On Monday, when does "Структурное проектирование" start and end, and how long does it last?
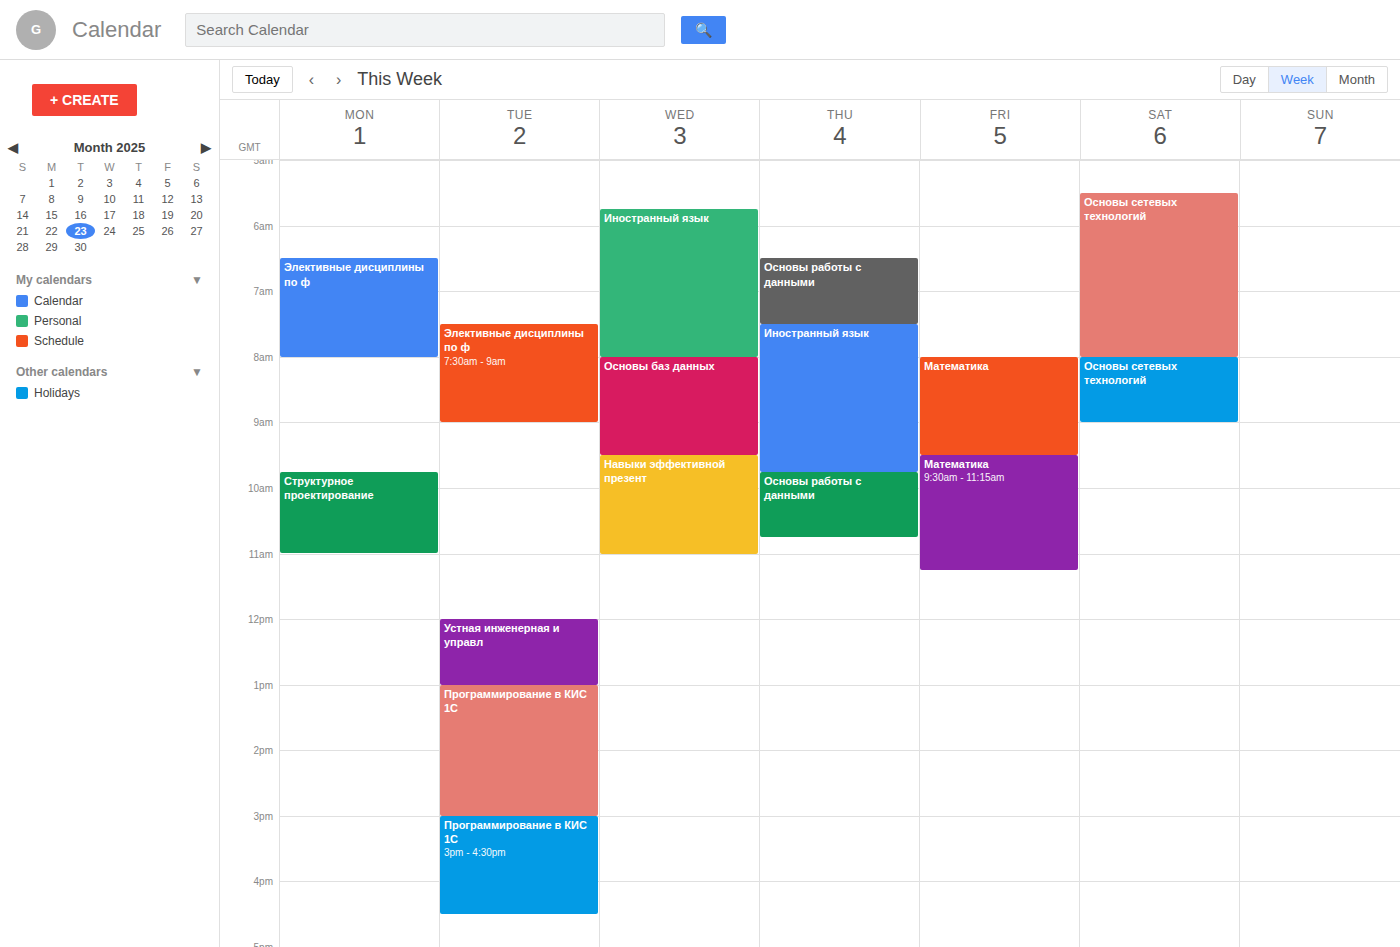
9:45 AM to 11:00 AM, 1 hour 15 minutes